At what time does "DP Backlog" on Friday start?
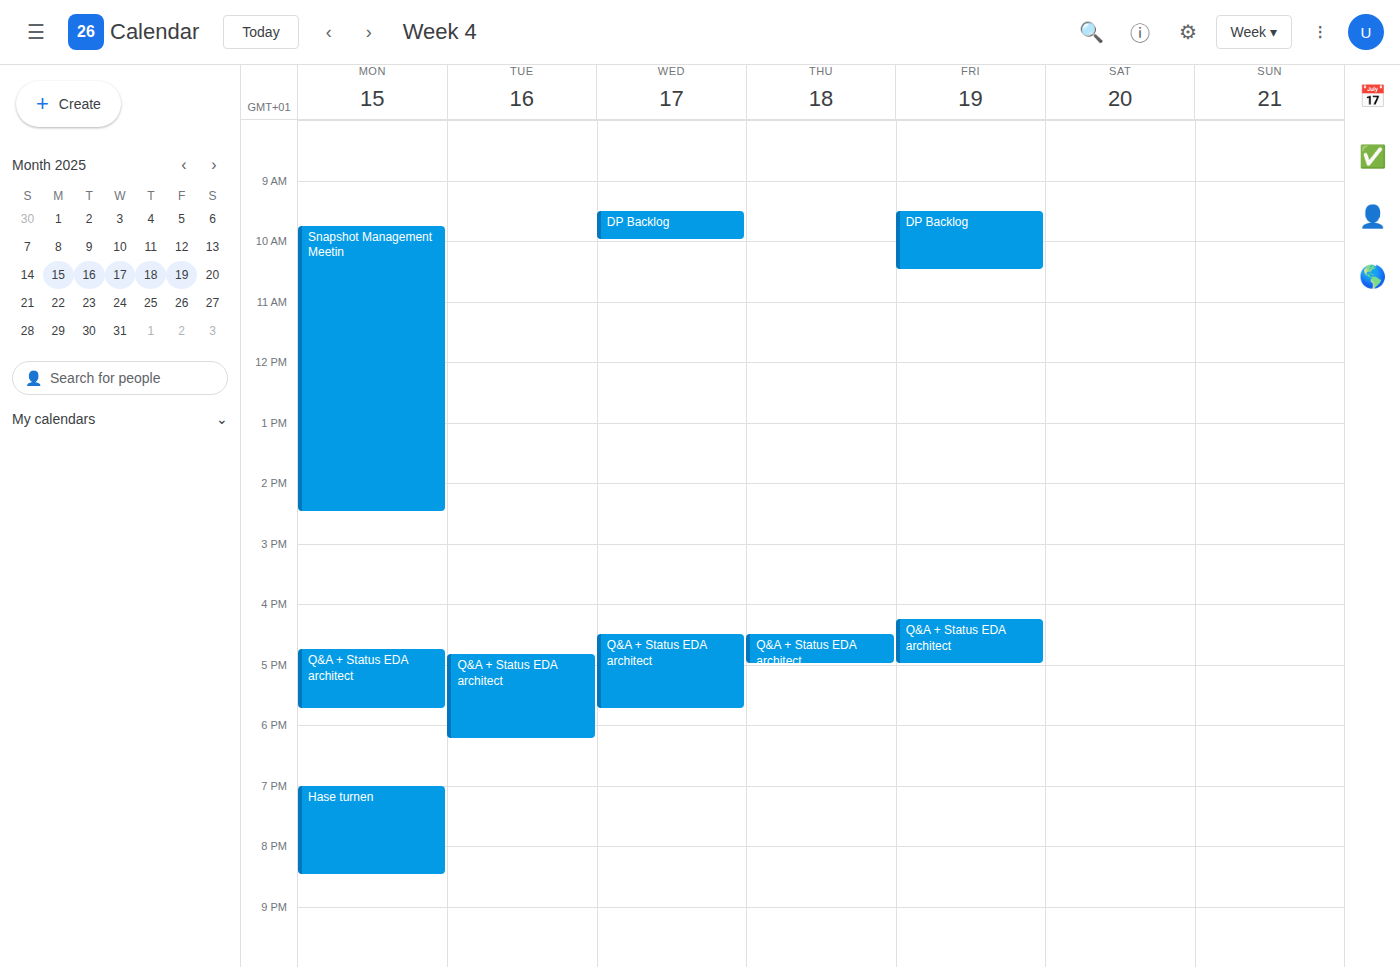
9:30 AM